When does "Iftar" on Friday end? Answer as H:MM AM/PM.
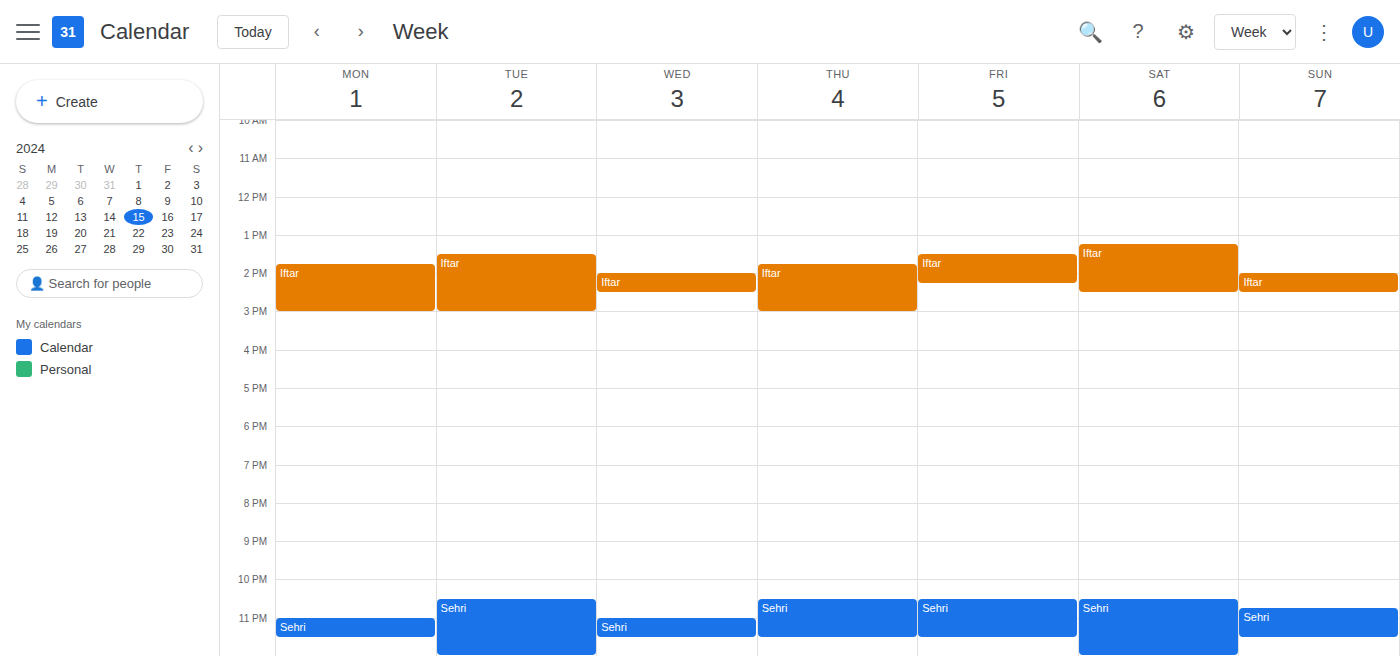
2:15 PM